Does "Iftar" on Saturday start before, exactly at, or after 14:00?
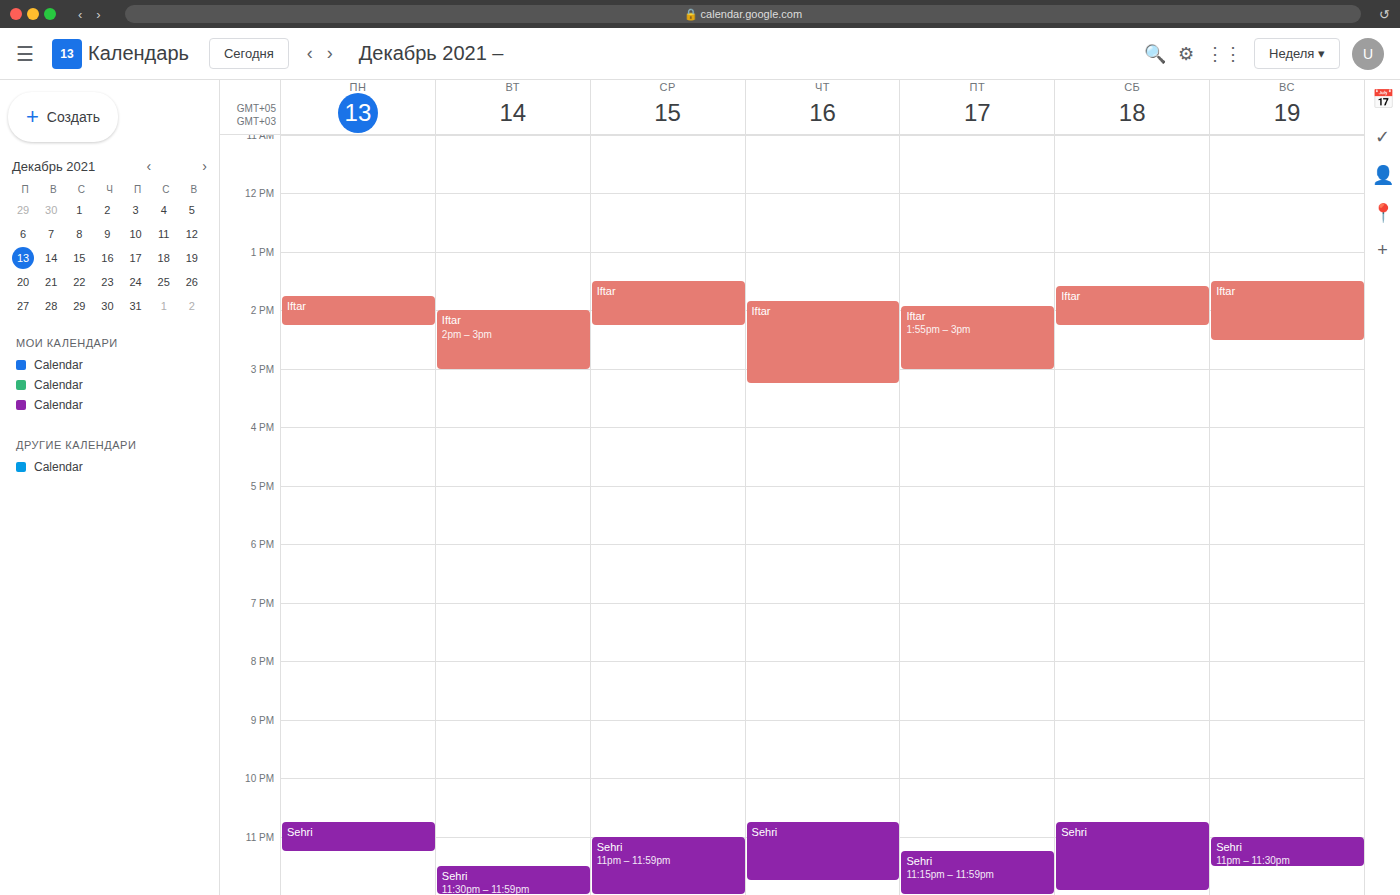
13:35 -- before 14:00, 25 minutes above the 14:00 line.